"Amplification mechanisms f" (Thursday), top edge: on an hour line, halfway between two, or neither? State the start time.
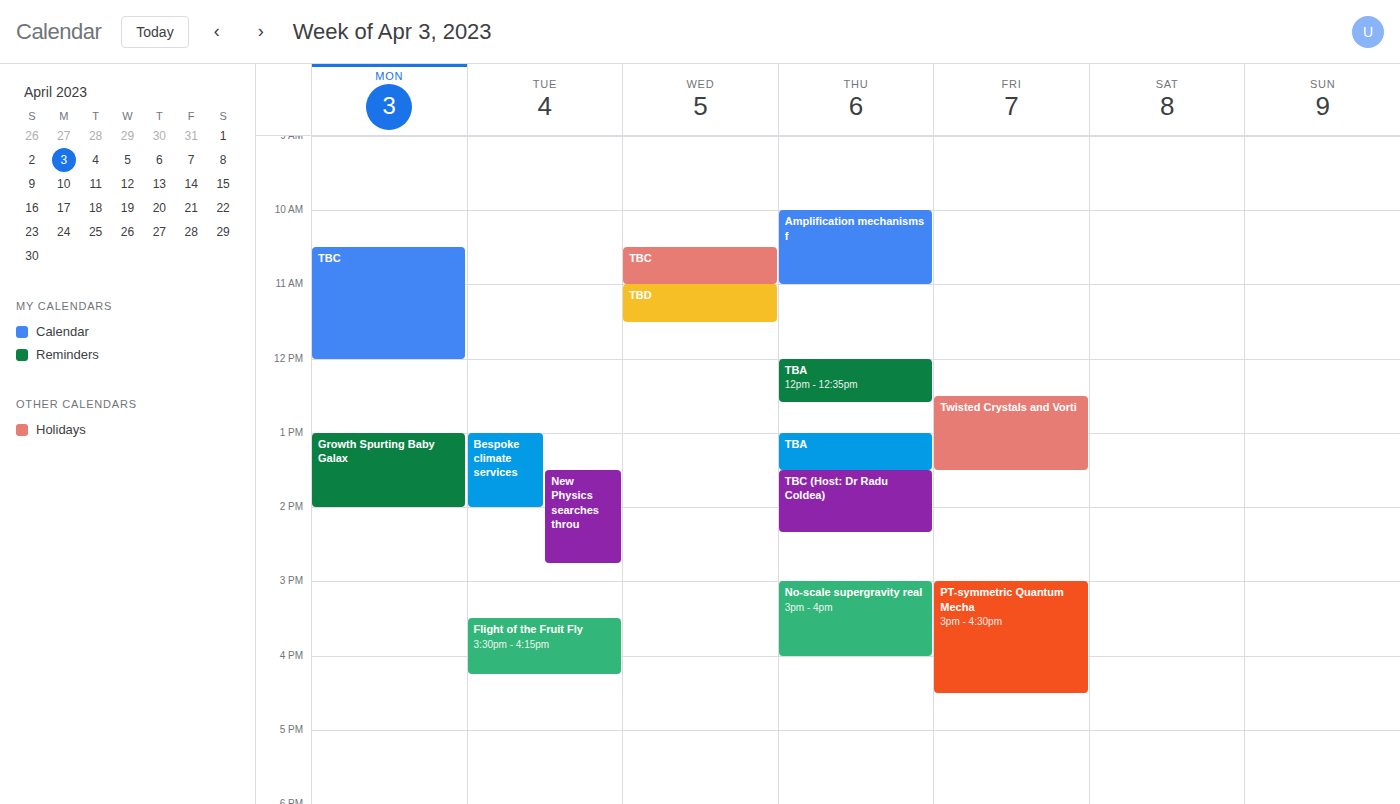
10:00 AM -- exactly on the 10 AM line.